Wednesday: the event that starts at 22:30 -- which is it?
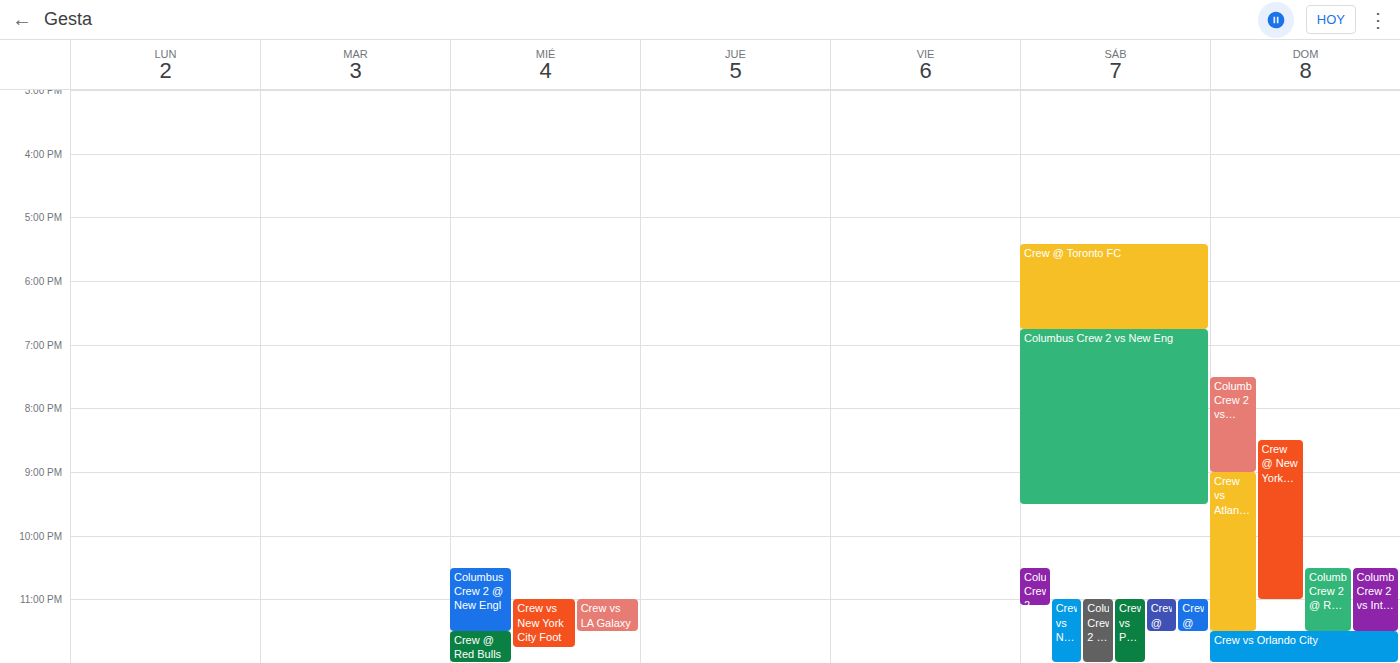
"Columbus Crew 2 @ New Engl"